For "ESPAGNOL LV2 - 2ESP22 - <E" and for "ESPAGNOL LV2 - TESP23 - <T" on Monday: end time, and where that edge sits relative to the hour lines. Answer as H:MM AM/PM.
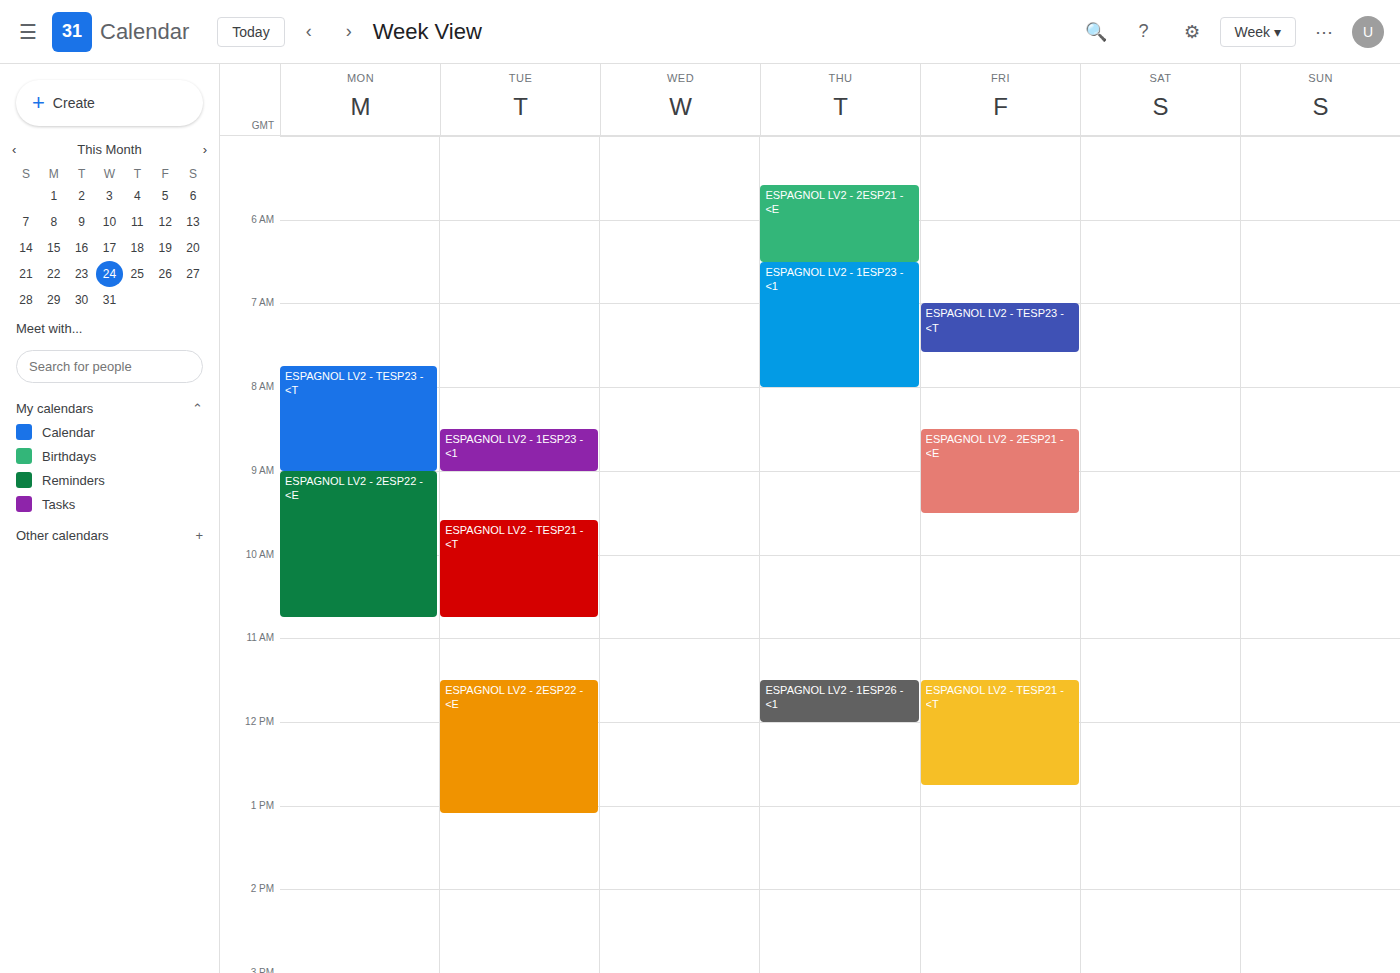
"ESPAGNOL LV2 - 2ESP22 - <E": 10:45 AM, neither: three quarters of the way from the 10 AM line to the 11 AM line. "ESPAGNOL LV2 - TESP23 - <T": 9:00 AM, exactly on the 9 AM line.